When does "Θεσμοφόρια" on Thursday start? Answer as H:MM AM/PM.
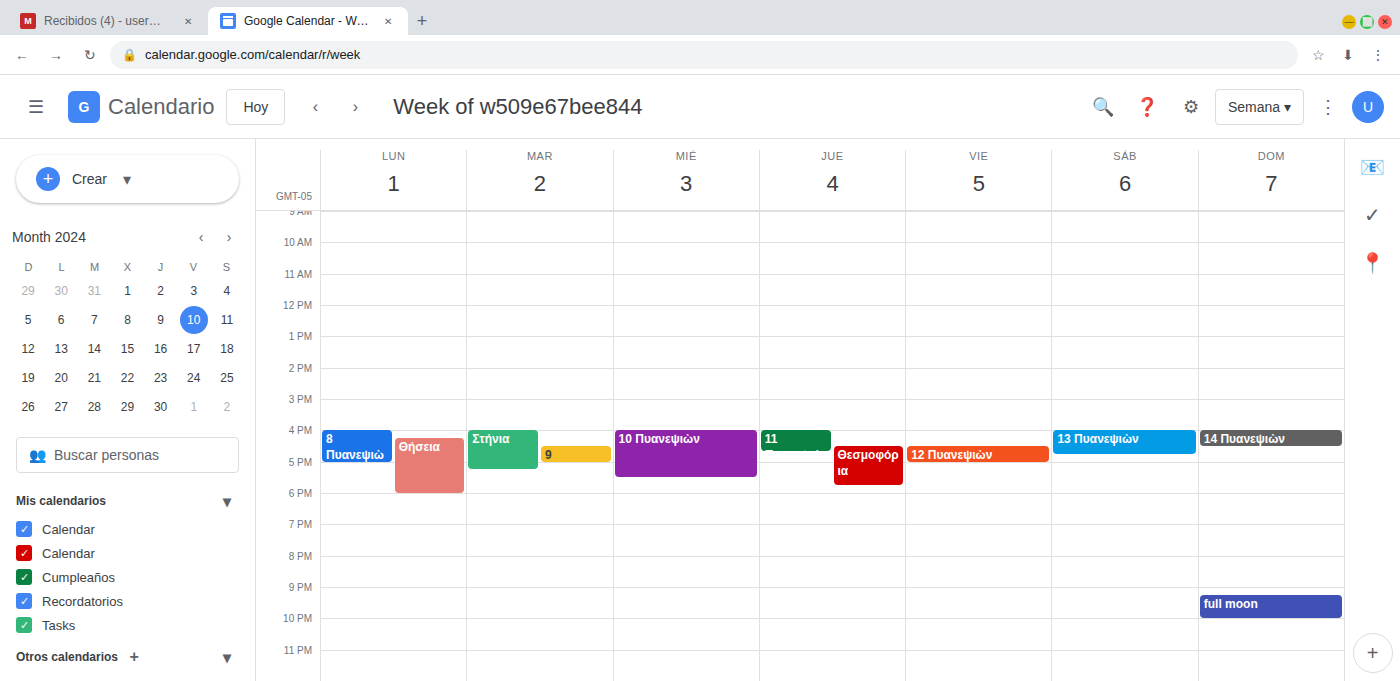
4:30 PM